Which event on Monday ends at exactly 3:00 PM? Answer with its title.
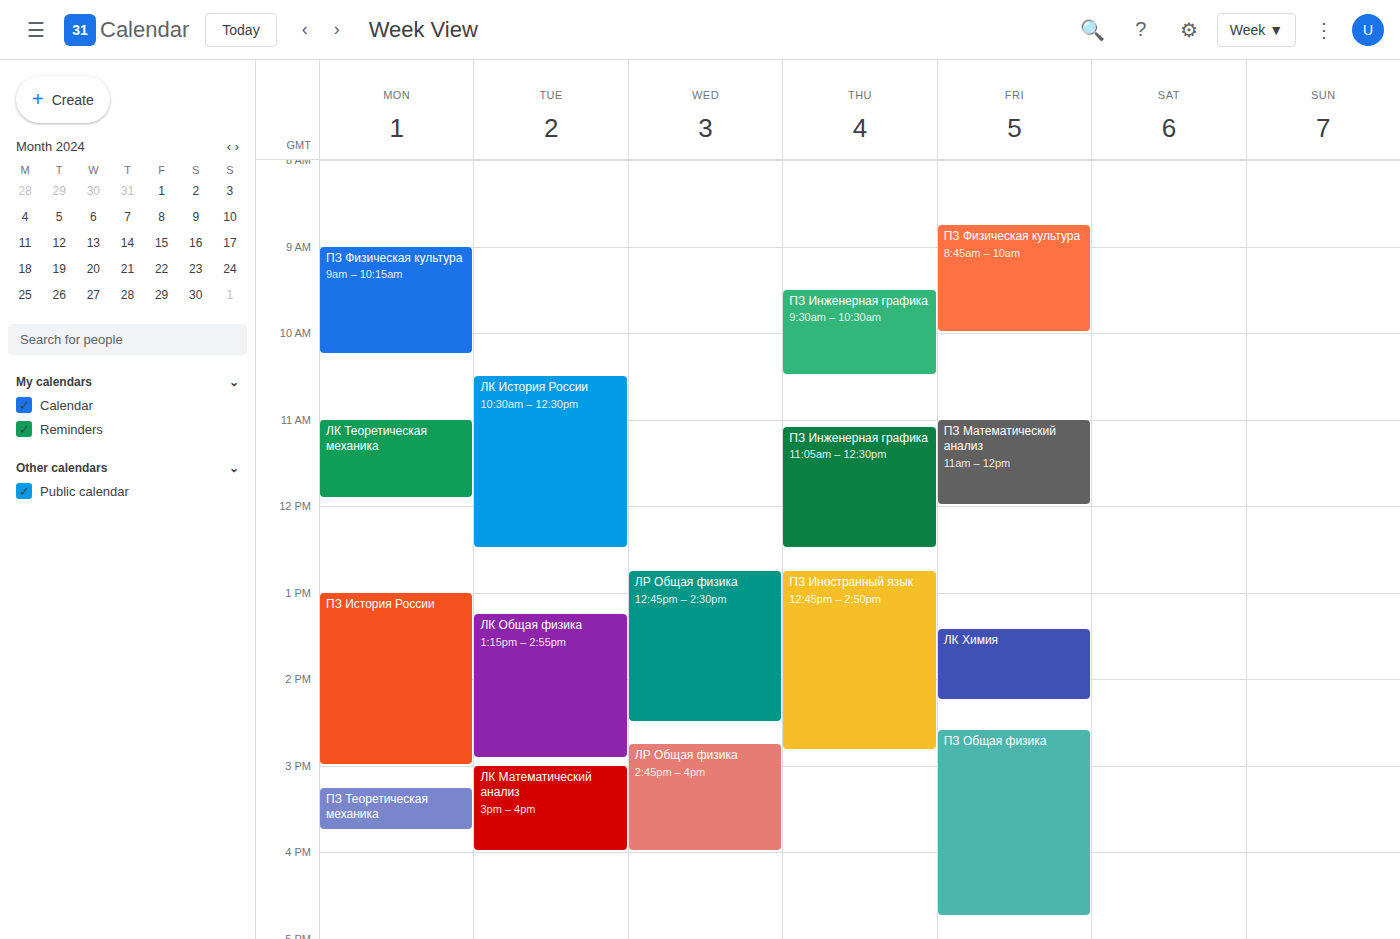
"ПЗ История России"